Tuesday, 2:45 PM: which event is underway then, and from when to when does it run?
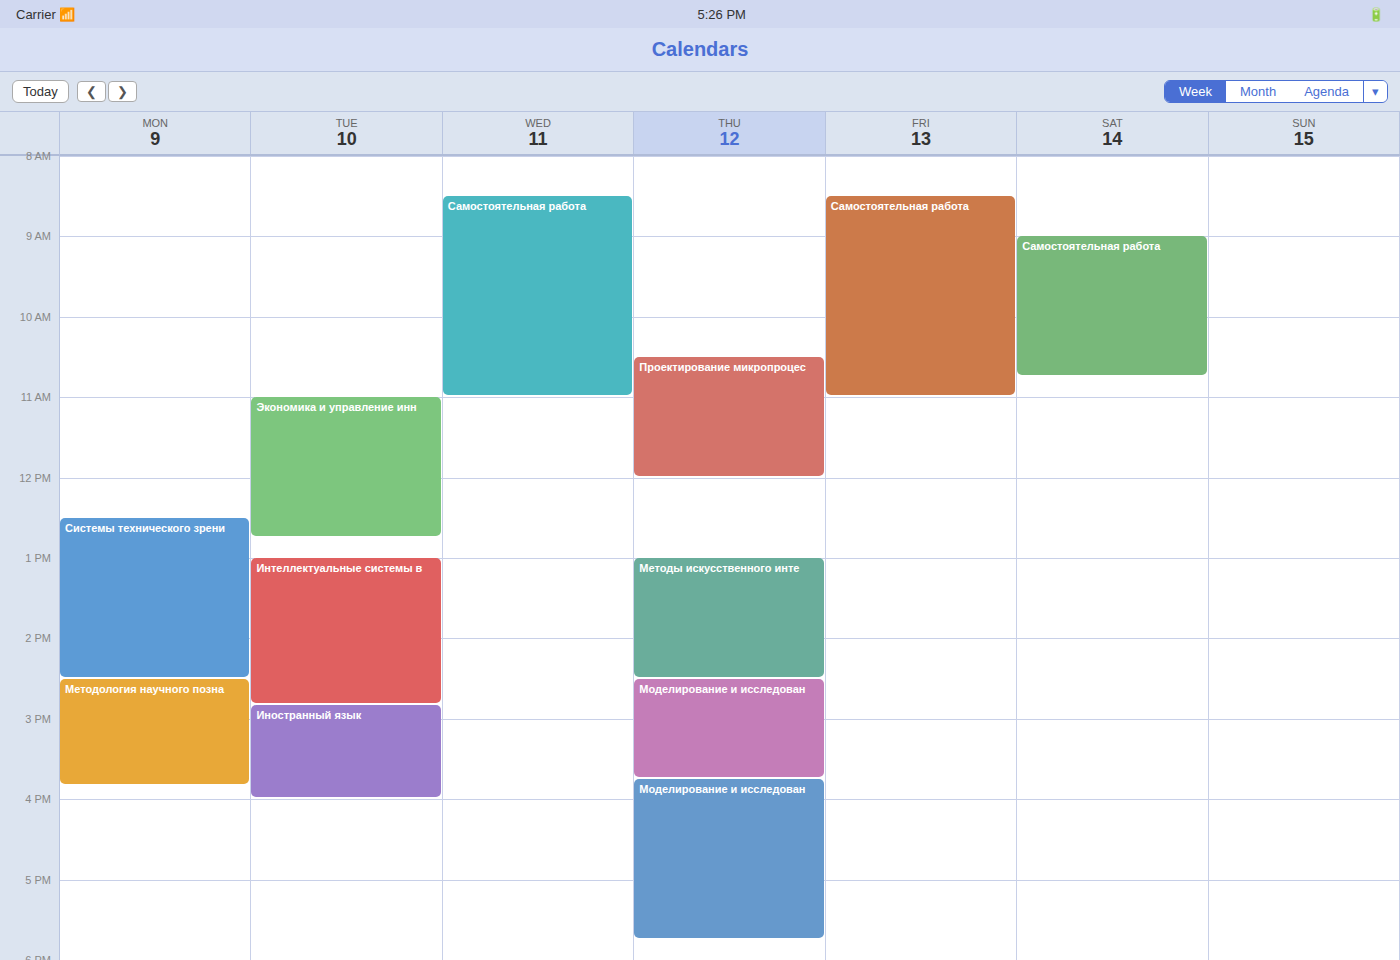
"Интеллектуальные системы в", 1:00 PM to 2:50 PM